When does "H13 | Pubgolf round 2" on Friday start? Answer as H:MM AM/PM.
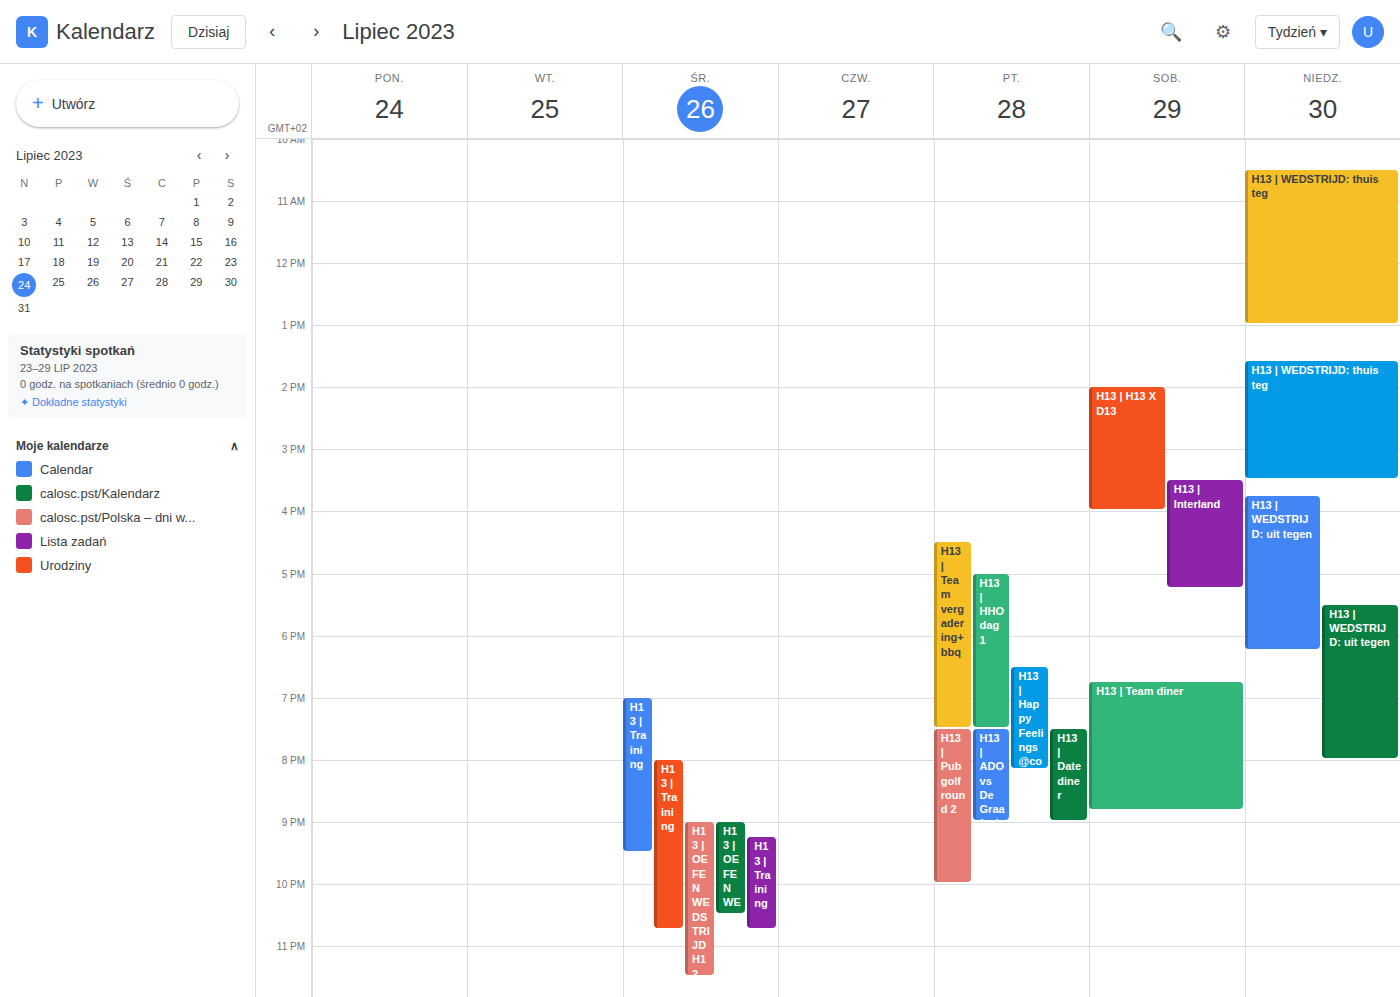
7:30 PM